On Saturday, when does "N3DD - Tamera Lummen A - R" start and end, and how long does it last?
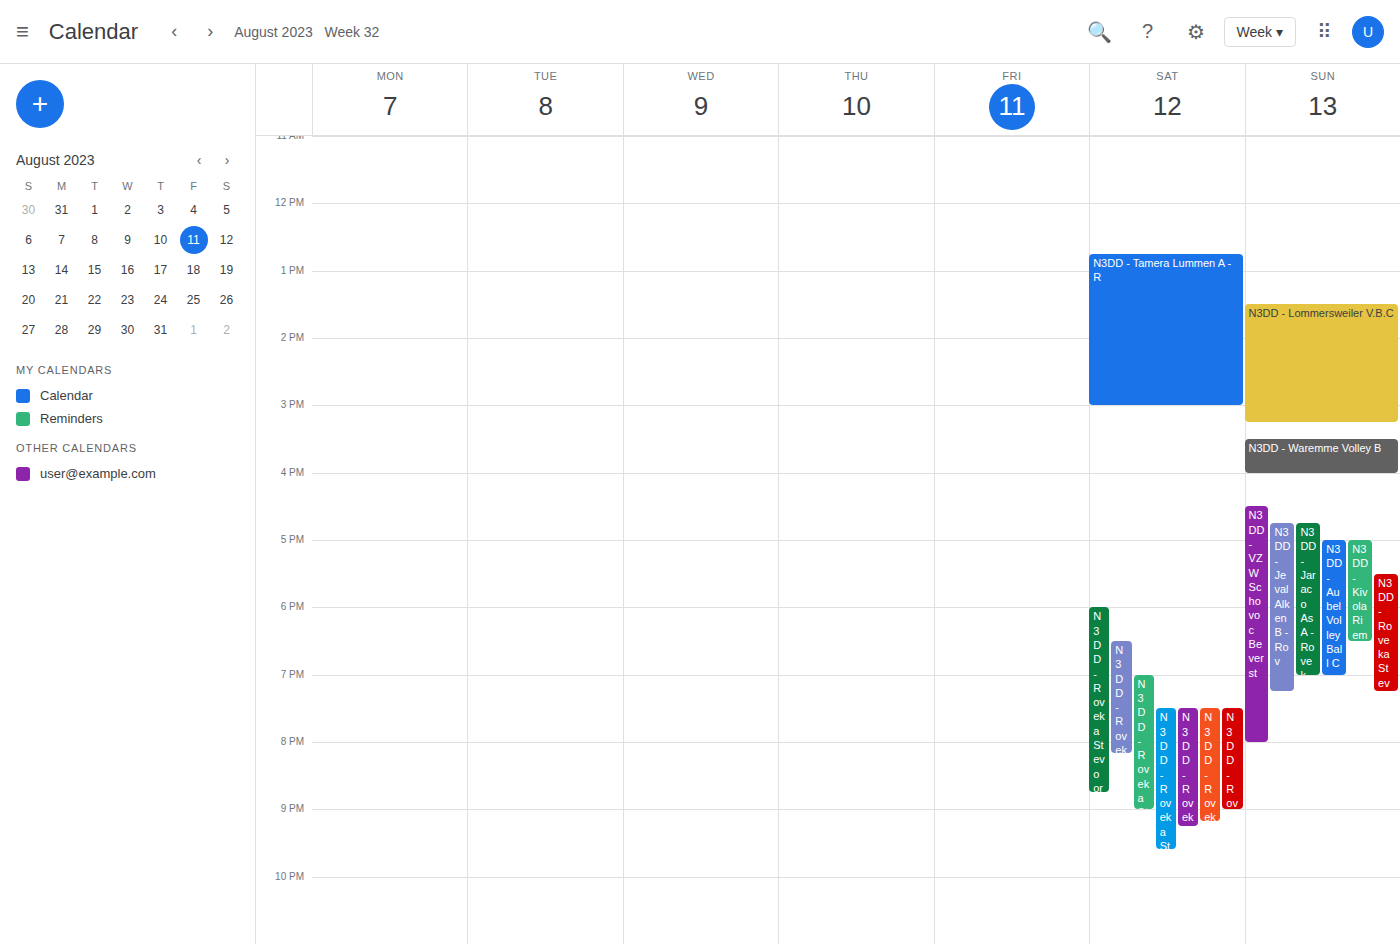
12:45 PM to 3:00 PM, 2 hours 15 minutes